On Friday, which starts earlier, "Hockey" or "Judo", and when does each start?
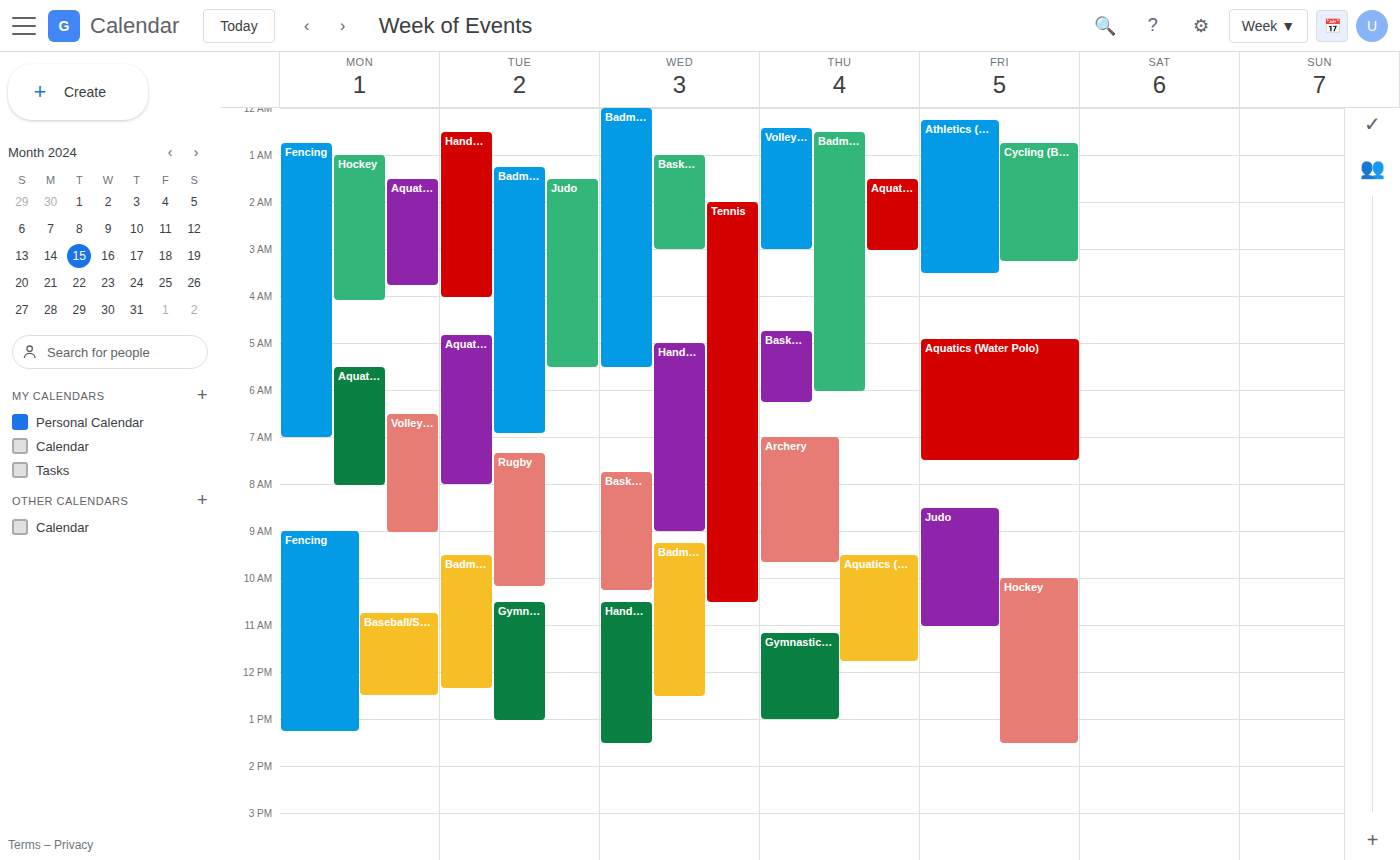
"Judo" 8:30 AM; "Hockey" 10:00 AM.